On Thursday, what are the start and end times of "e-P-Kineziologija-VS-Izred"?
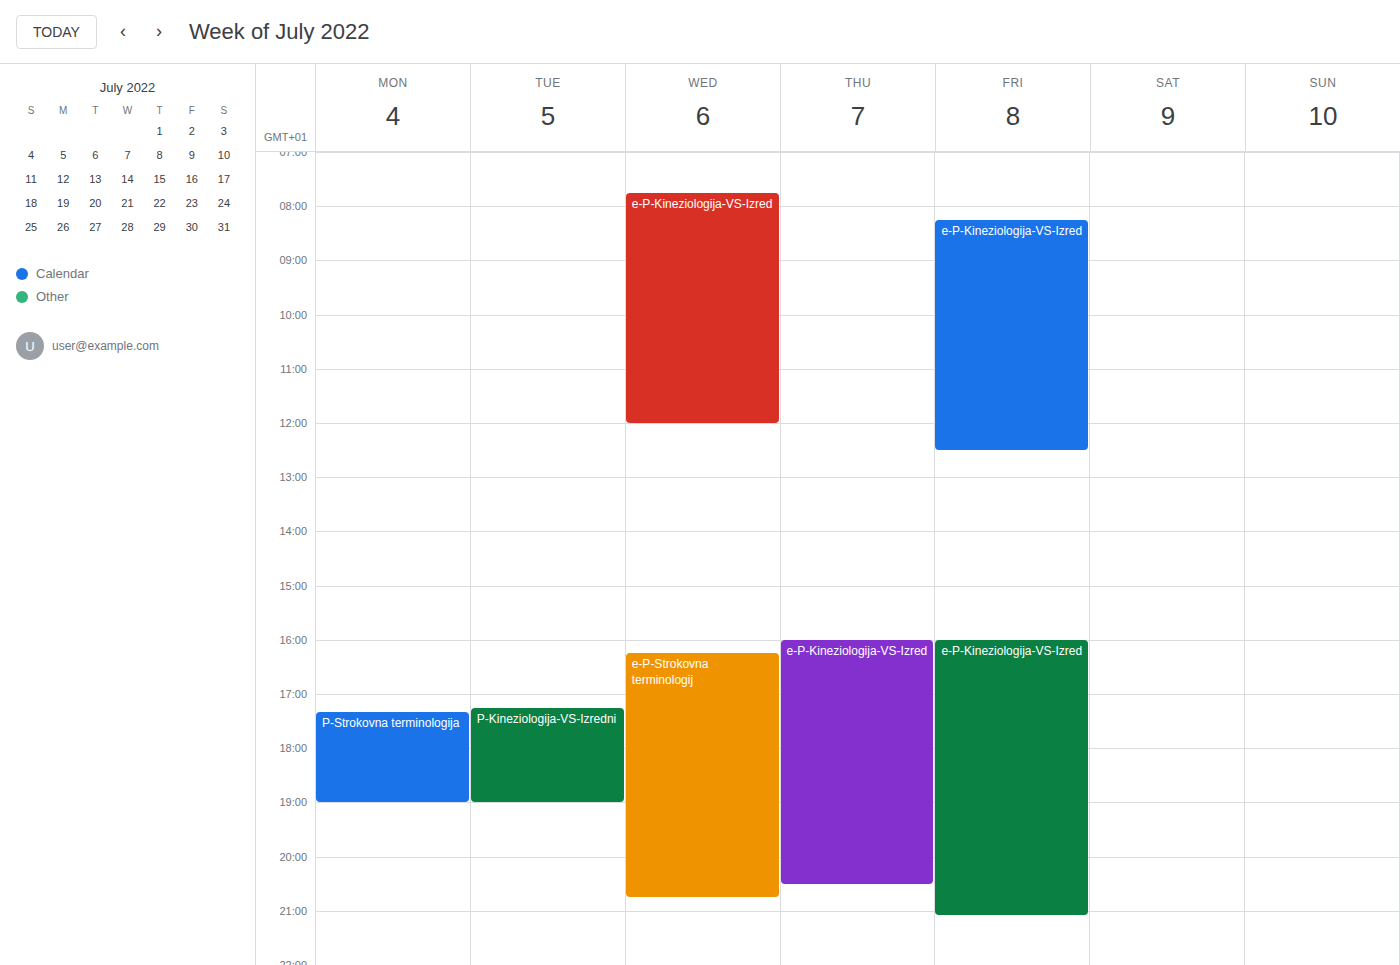
4:00 PM to 8:30 PM